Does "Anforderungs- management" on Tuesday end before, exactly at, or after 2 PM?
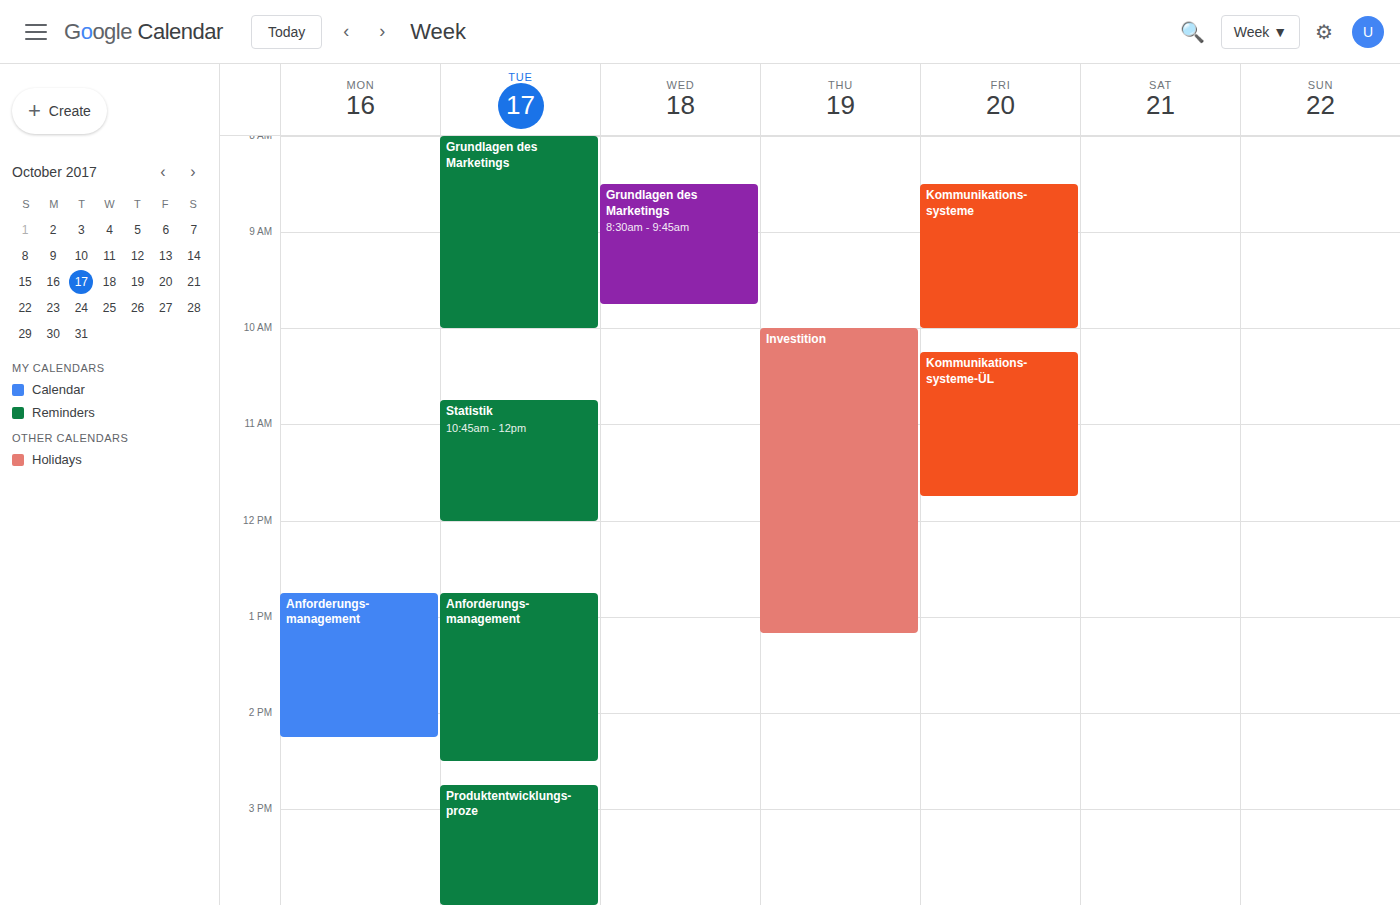
2:30 PM -- after 2 PM, 30 minutes below the 2 PM line.